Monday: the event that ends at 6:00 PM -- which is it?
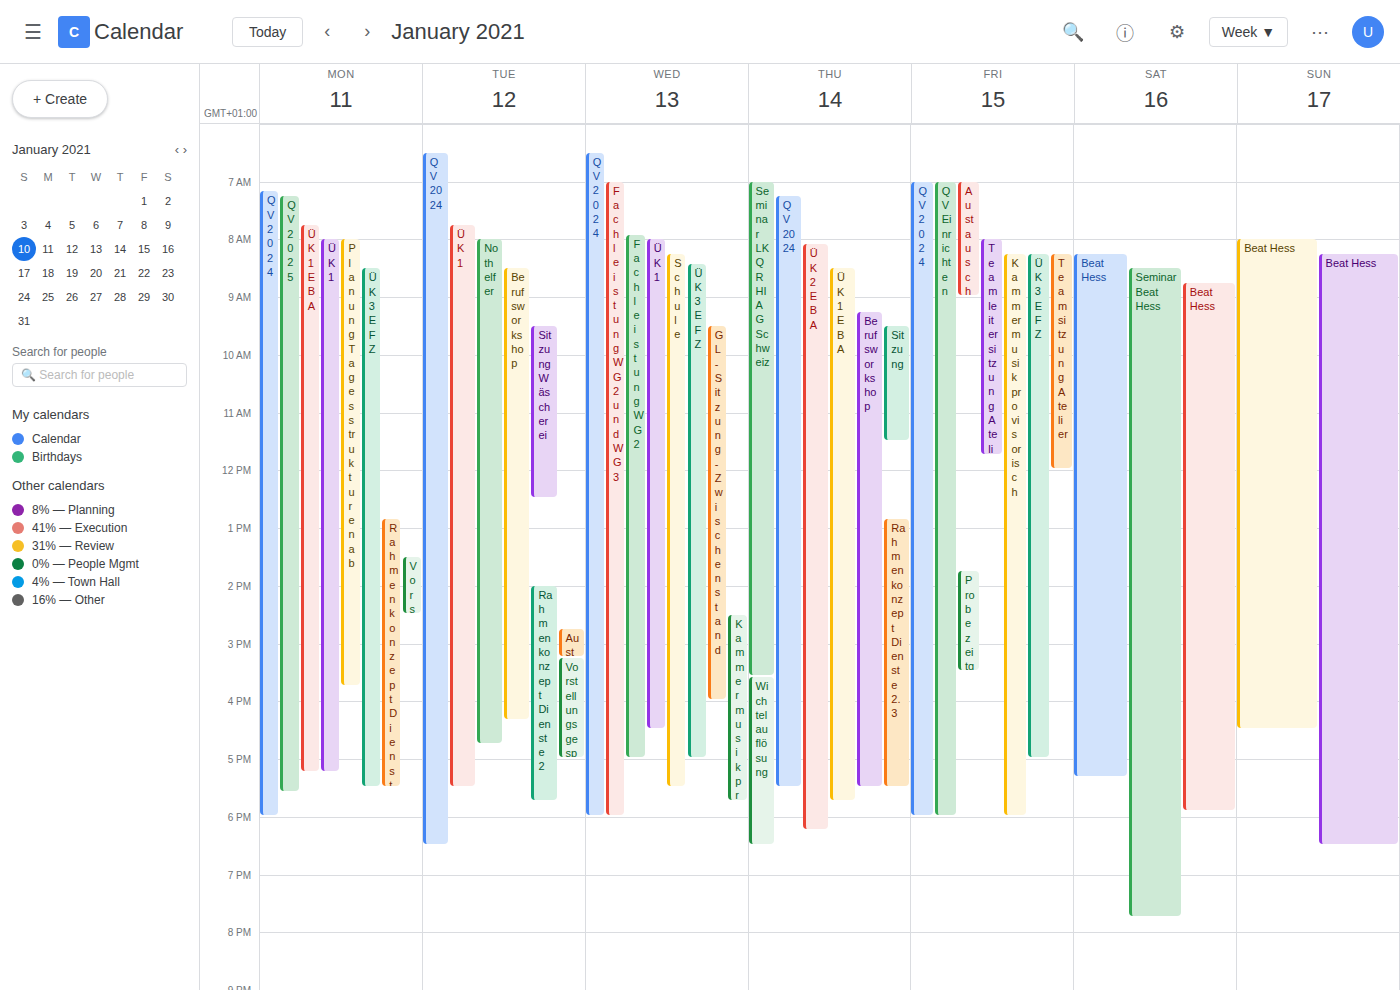
"QV 2024"